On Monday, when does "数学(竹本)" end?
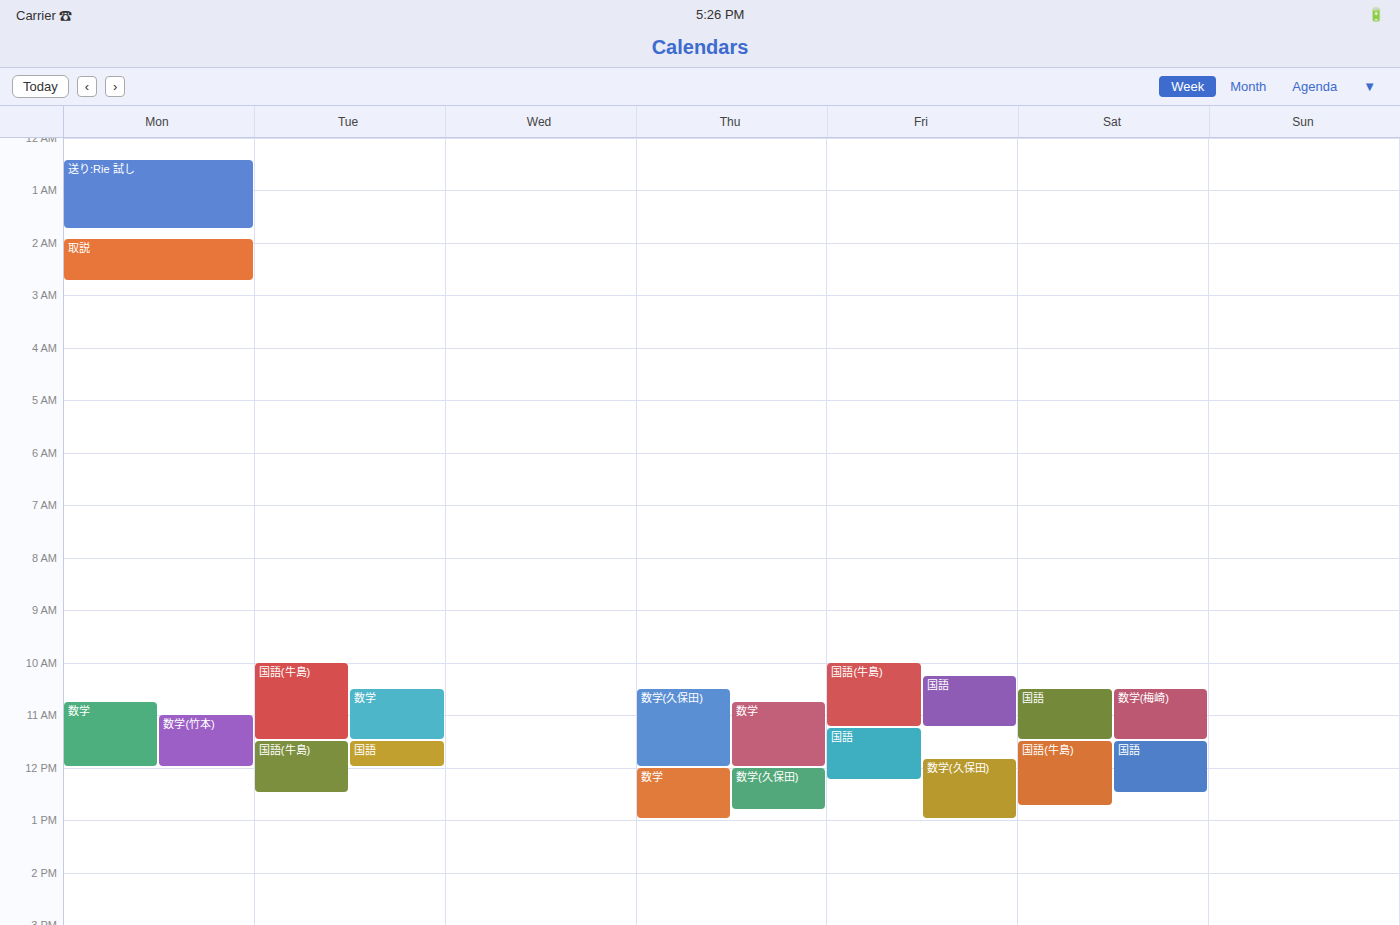
12:00 PM